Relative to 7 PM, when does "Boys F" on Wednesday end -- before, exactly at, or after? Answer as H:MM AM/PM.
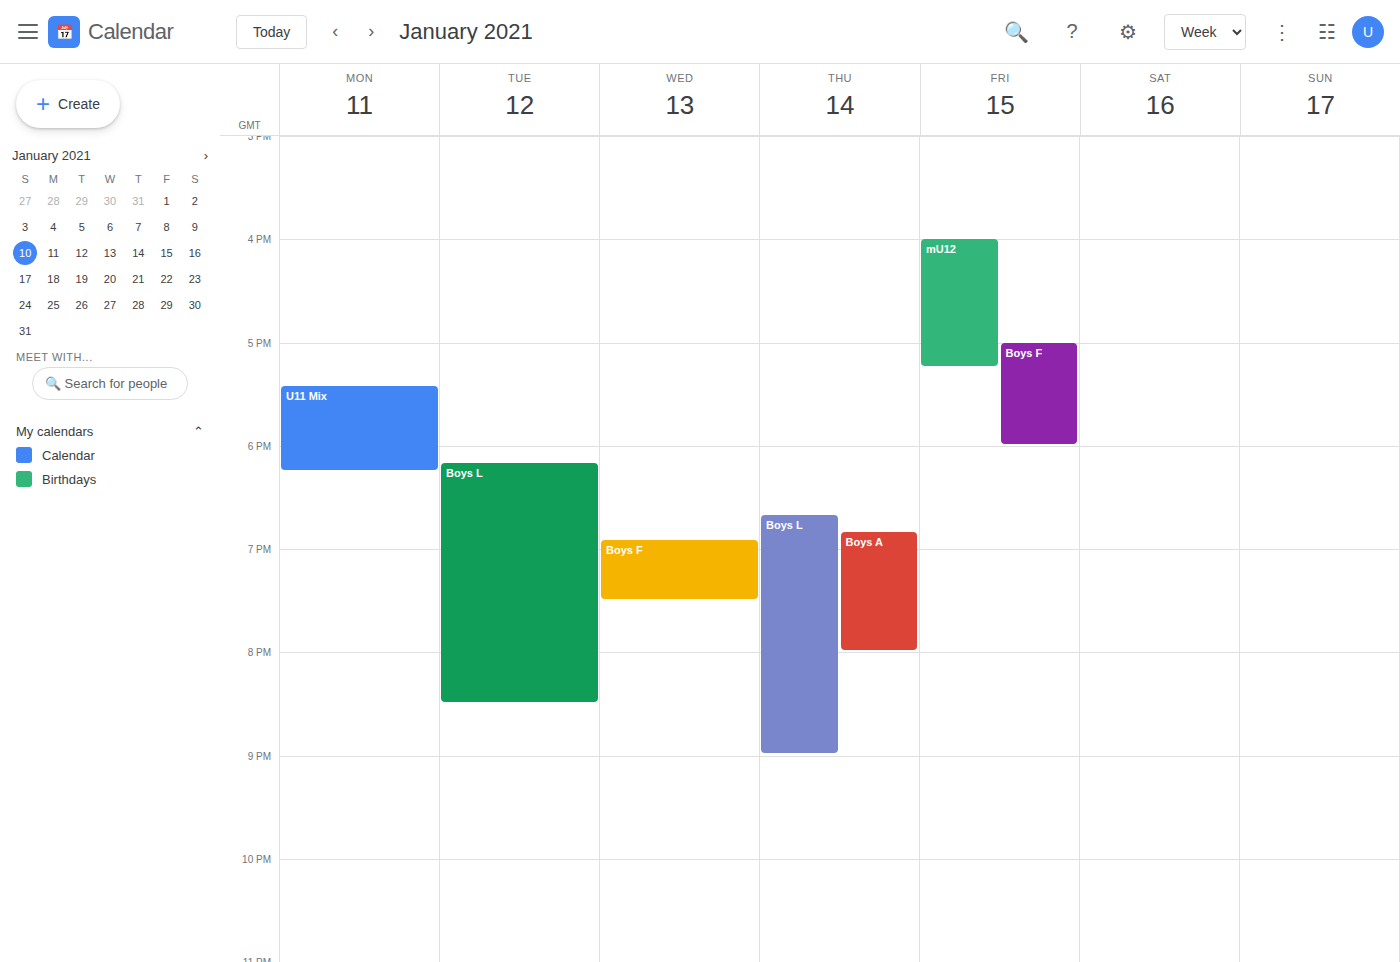
7:30 PM -- after 7 PM, 30 minutes below the 7 PM line.